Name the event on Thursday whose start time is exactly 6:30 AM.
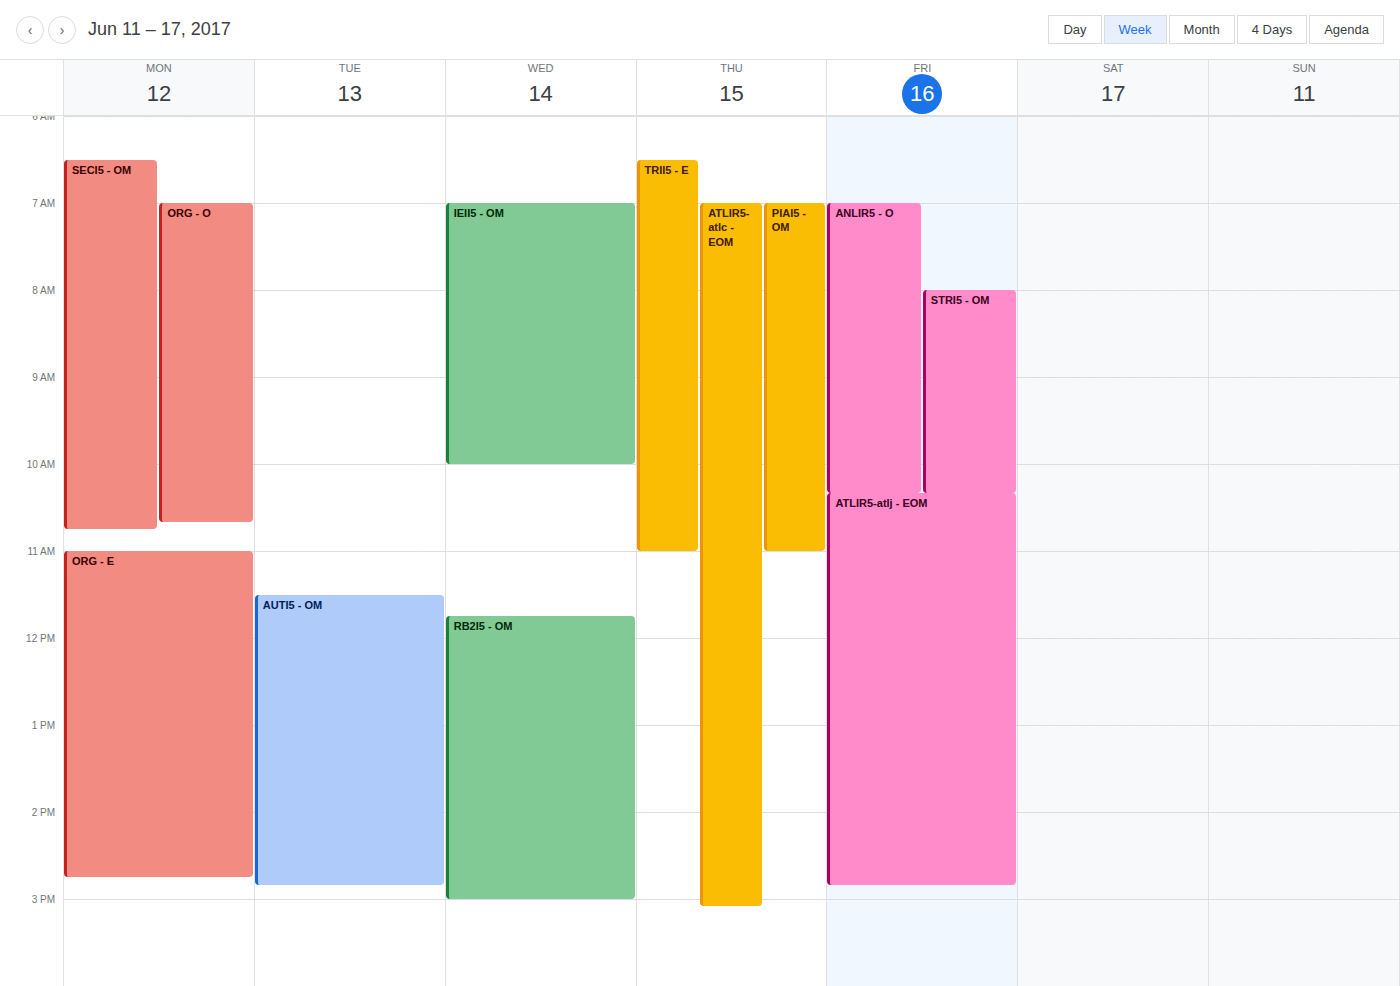
"TRII5 - E"